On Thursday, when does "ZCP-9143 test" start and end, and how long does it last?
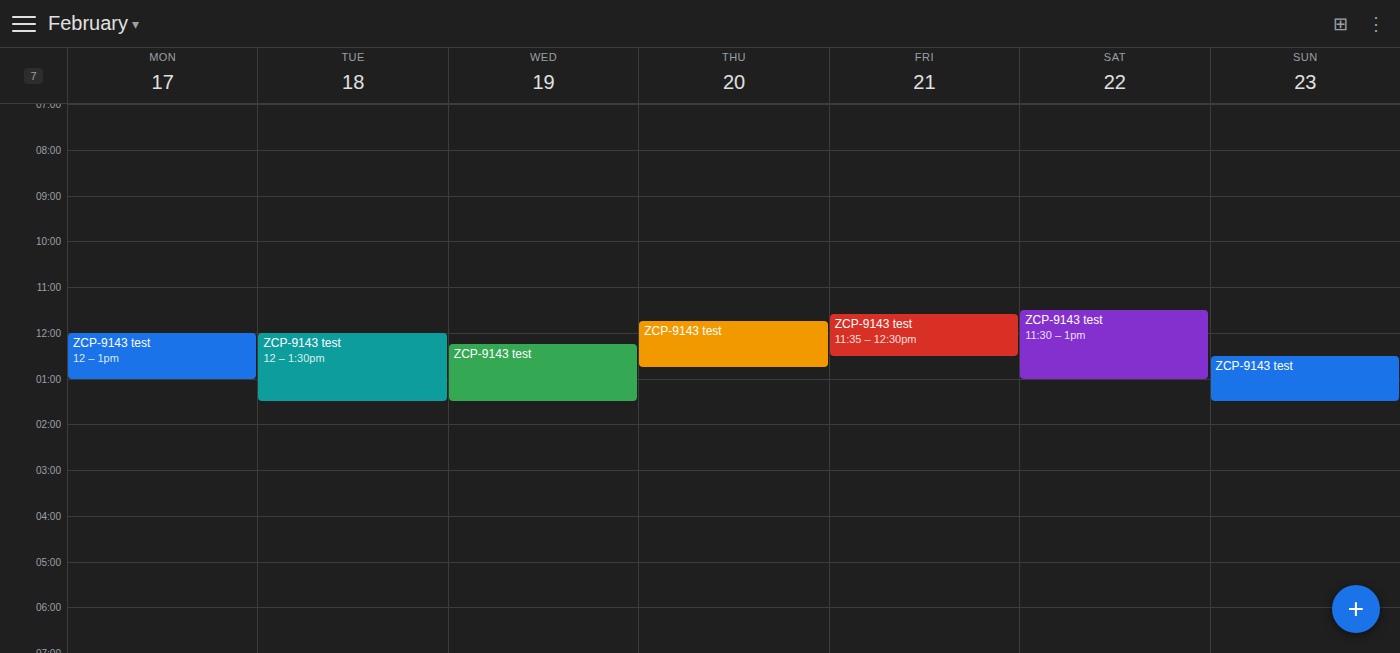
11:45 AM to 12:45 PM, 1 hour